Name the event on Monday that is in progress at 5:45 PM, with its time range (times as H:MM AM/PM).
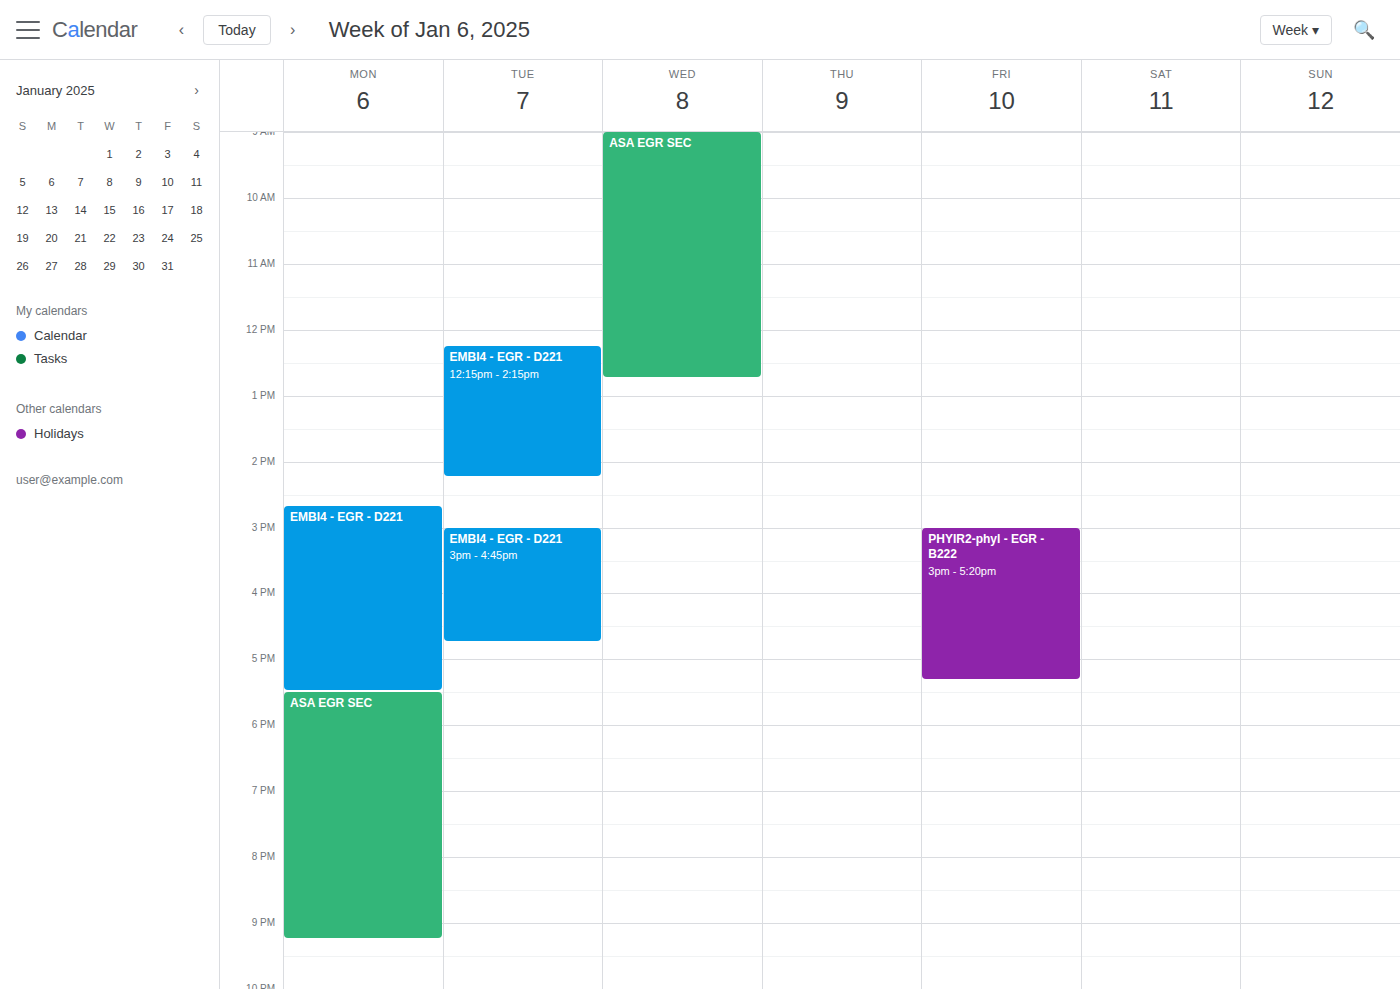
"ASA EGR SEC", 5:30 PM to 9:15 PM